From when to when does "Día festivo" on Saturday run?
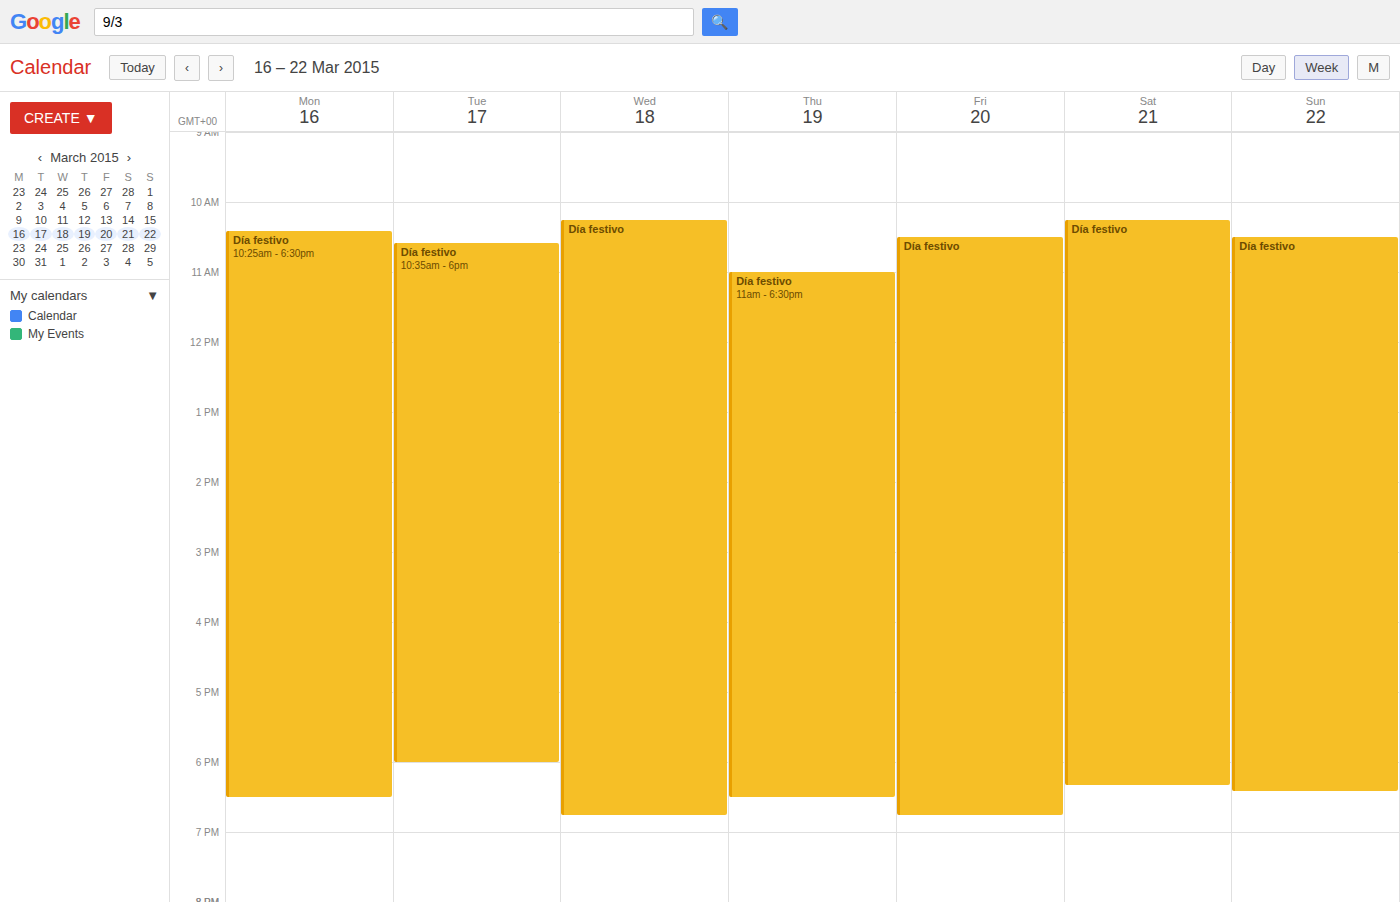
10:15 AM to 6:20 PM